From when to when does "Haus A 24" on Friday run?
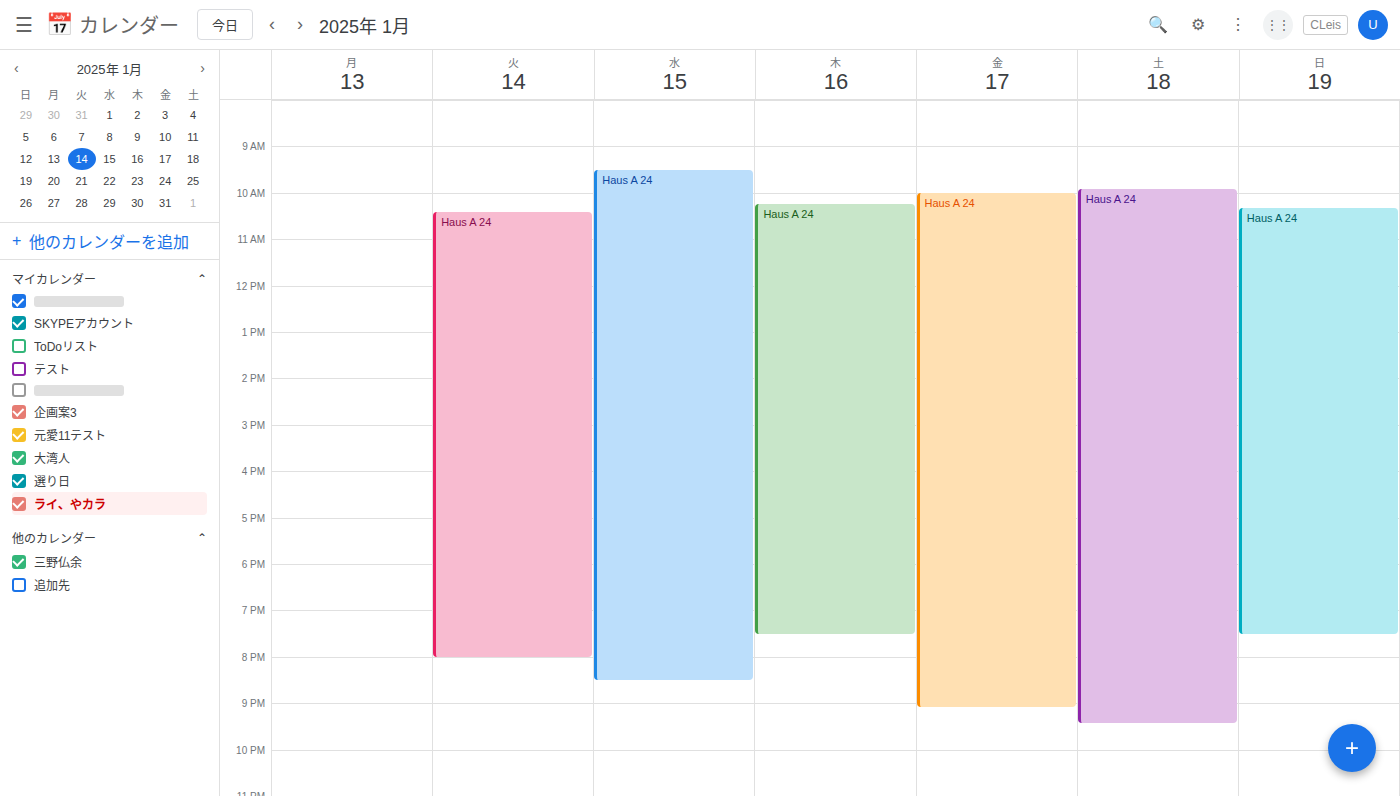
10:00 AM to 9:05 PM